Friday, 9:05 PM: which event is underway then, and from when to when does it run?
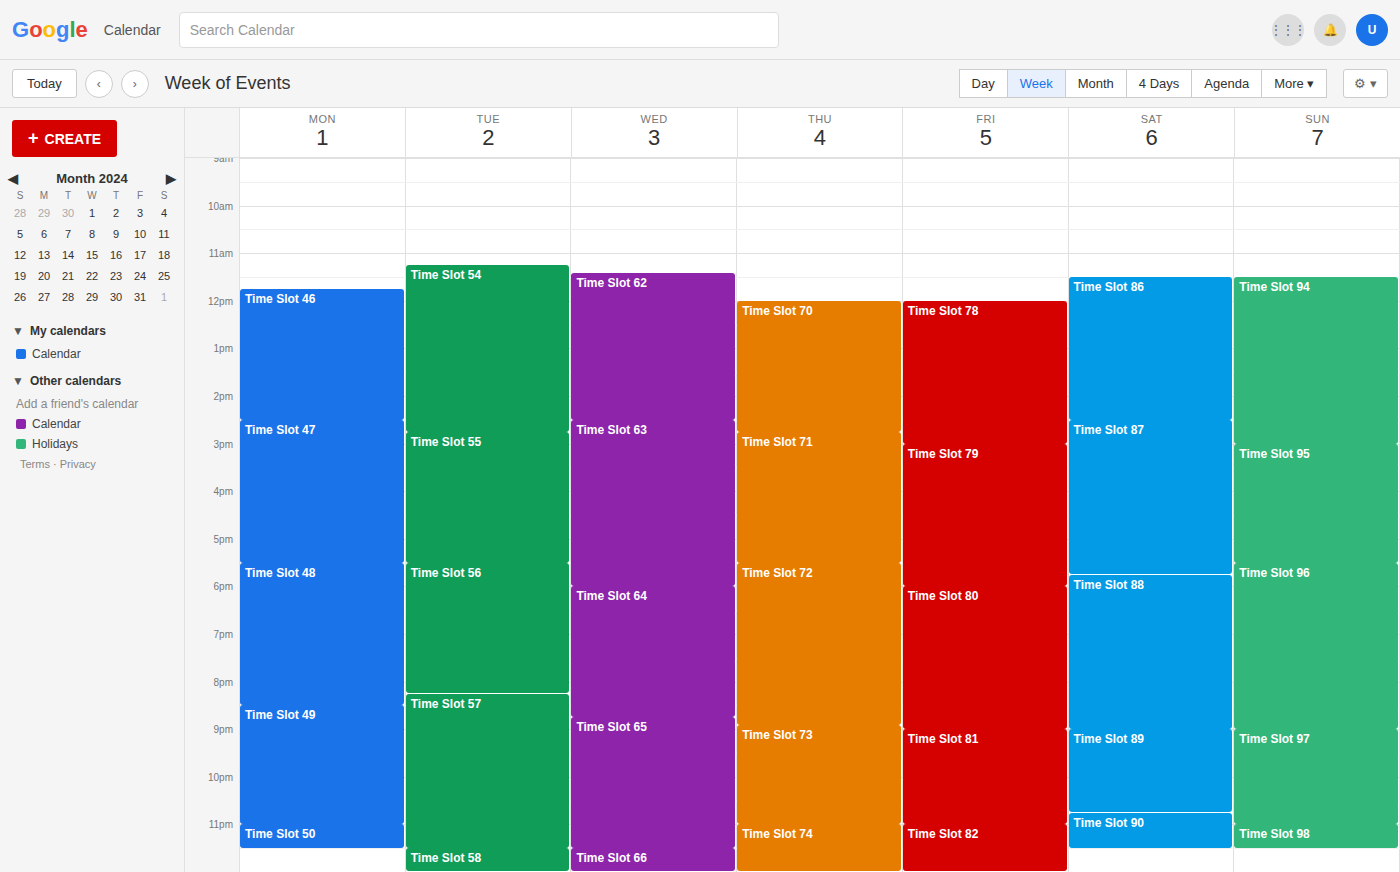
"Time Slot 81", 9:00 PM to 11:00 PM